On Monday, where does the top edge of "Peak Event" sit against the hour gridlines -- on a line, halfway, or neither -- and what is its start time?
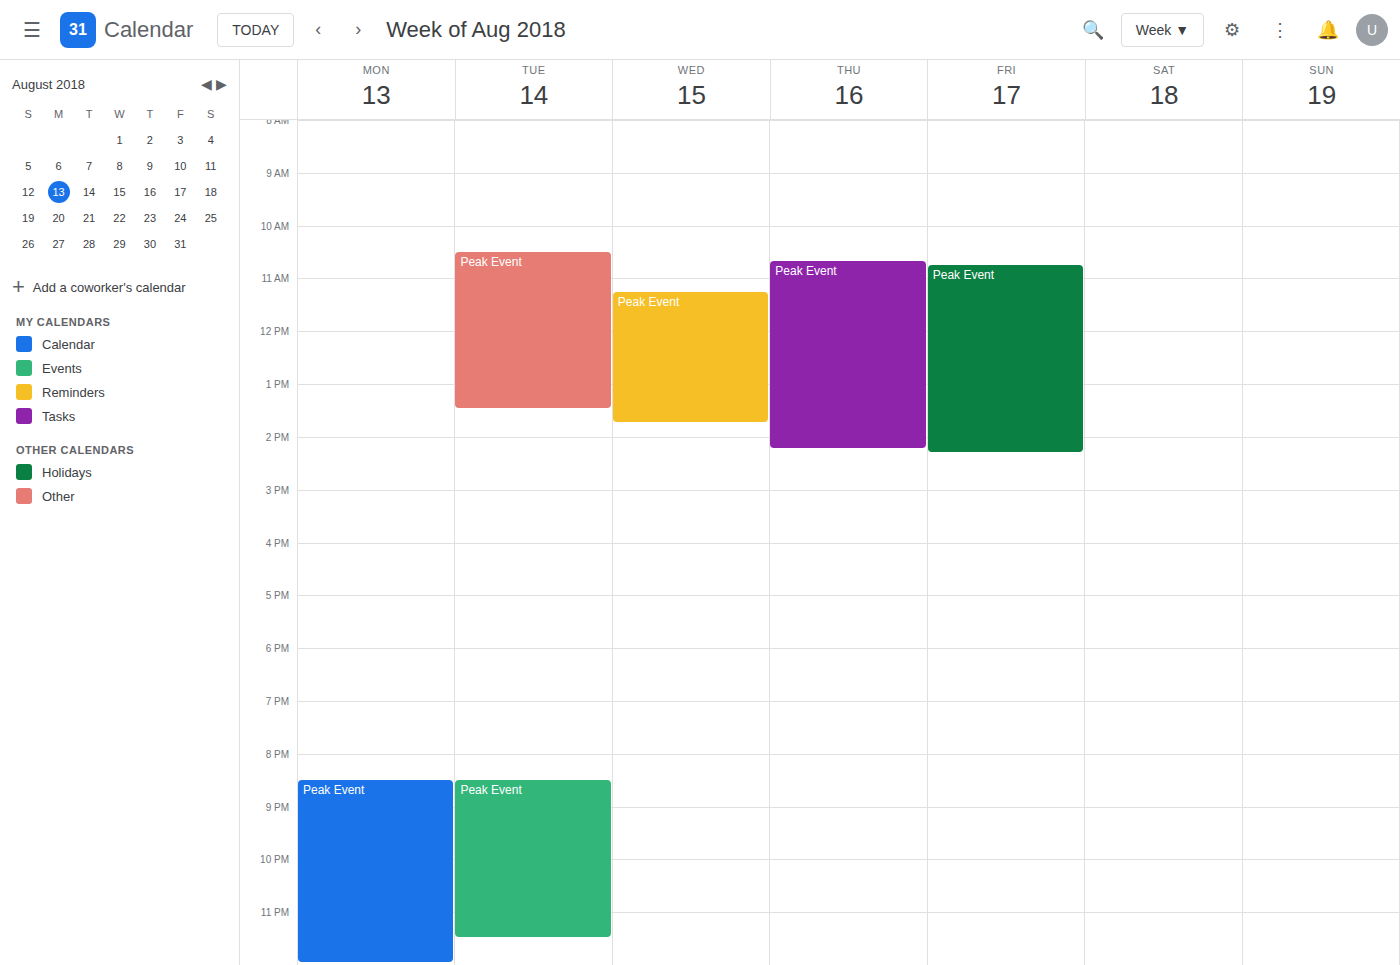
20:30 -- halfway between the 20:00 and 21:00 lines.